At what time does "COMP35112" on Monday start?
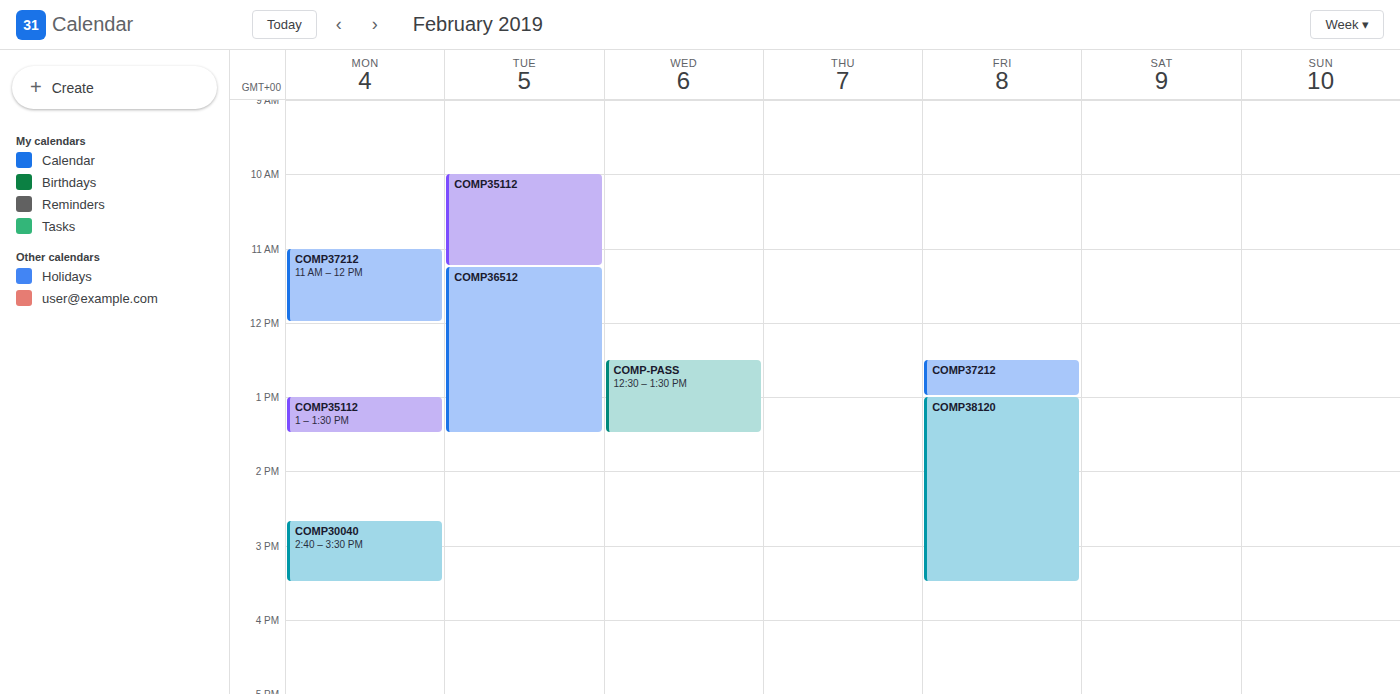
1:00 PM